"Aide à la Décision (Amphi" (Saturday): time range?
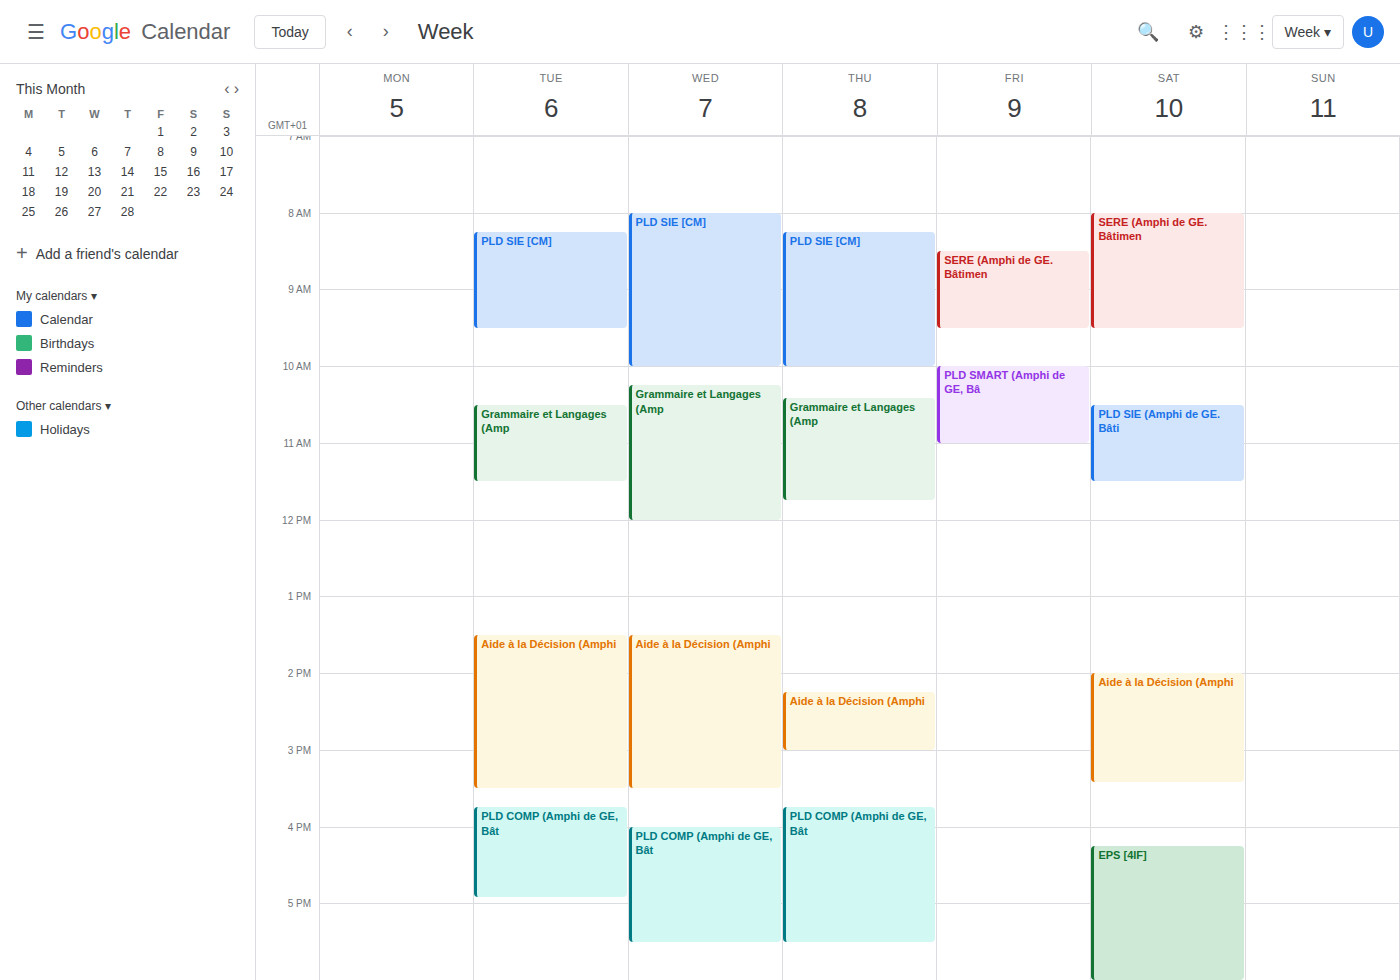
2:00 PM to 3:25 PM